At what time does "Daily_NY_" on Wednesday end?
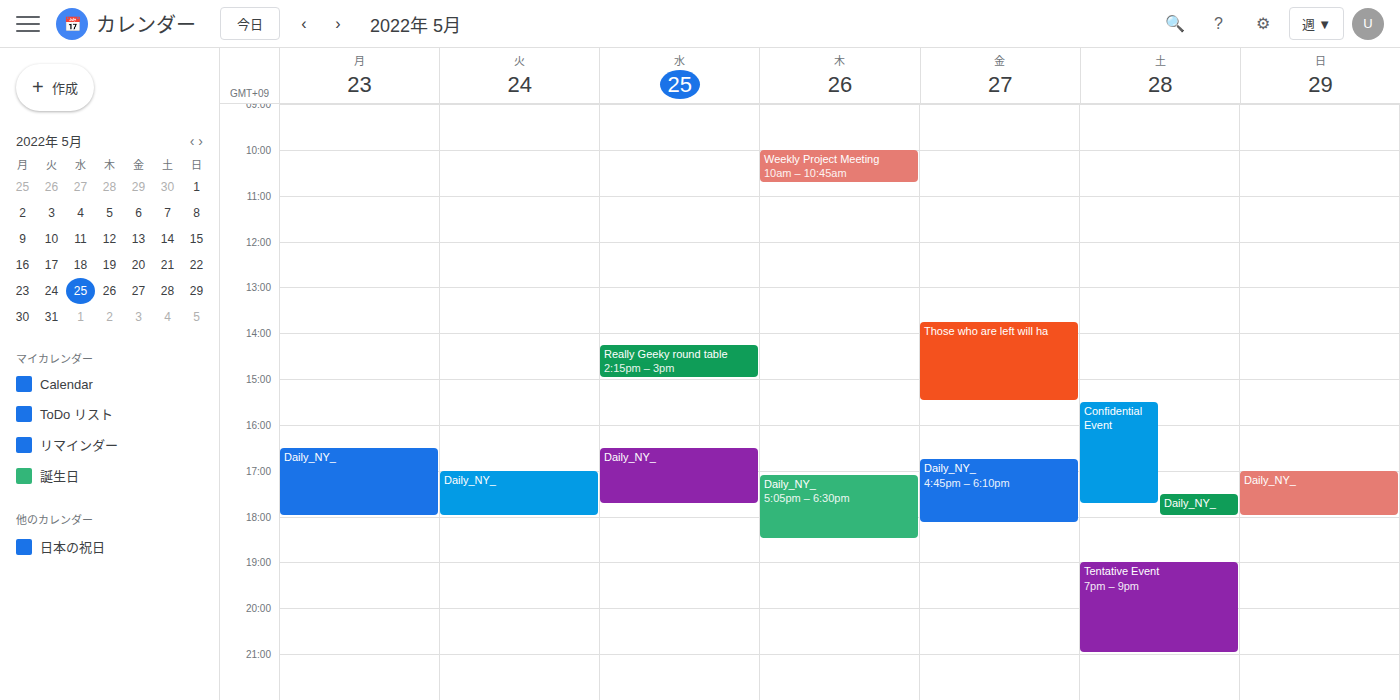
5:45 PM